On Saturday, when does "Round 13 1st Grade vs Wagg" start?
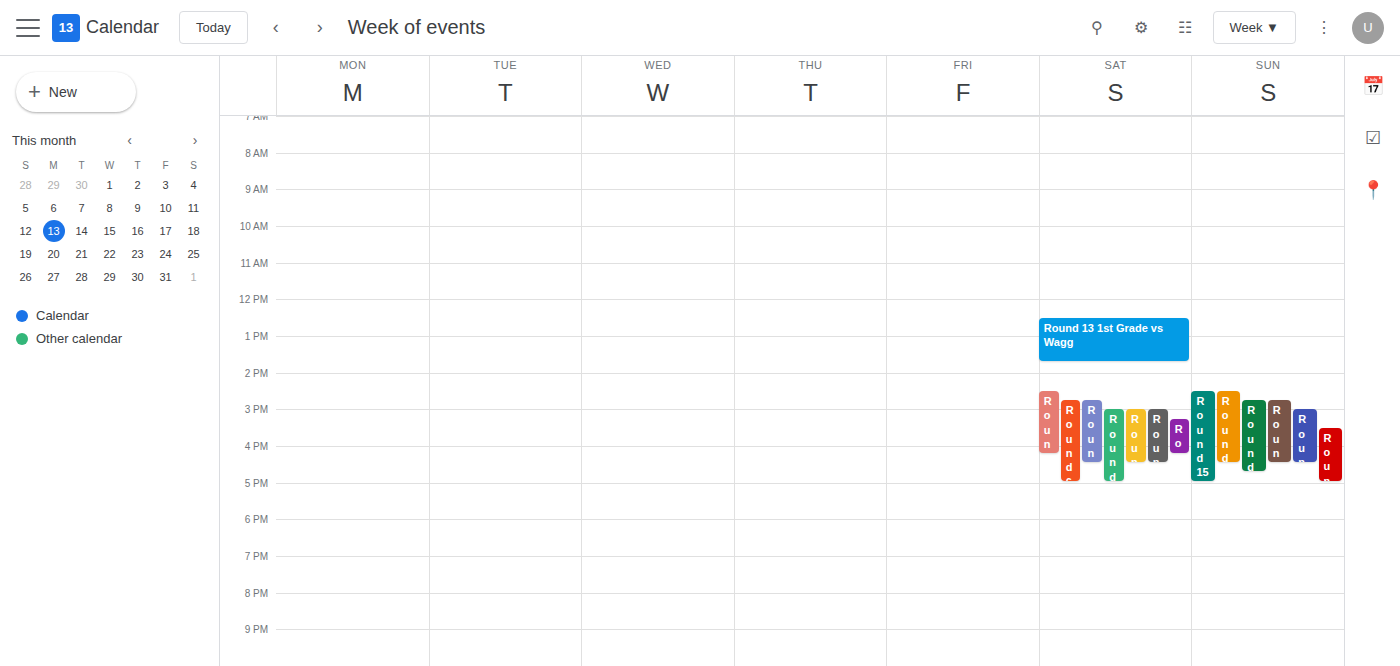
12:30 PM